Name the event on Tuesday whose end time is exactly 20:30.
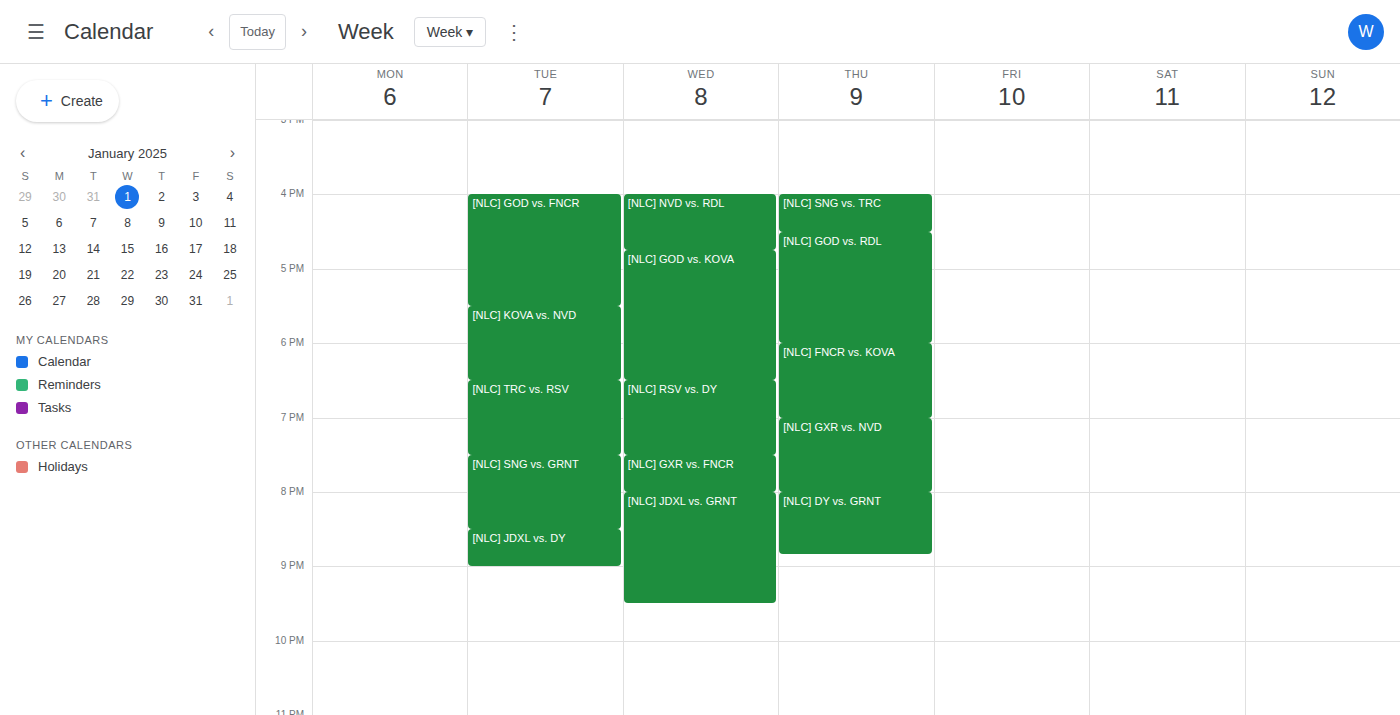
"[NLC] SNG vs. GRNT"